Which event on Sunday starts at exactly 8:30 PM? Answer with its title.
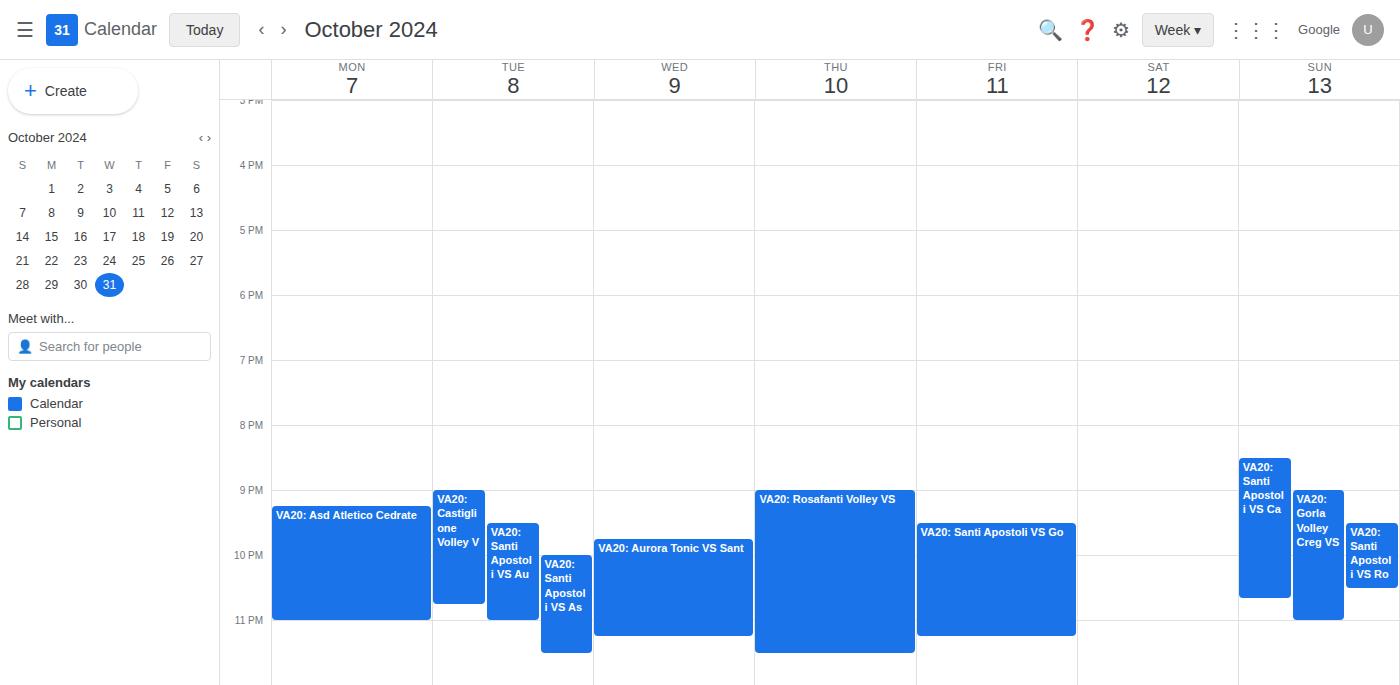
"VA20: Santi Apostoli VS Ca"